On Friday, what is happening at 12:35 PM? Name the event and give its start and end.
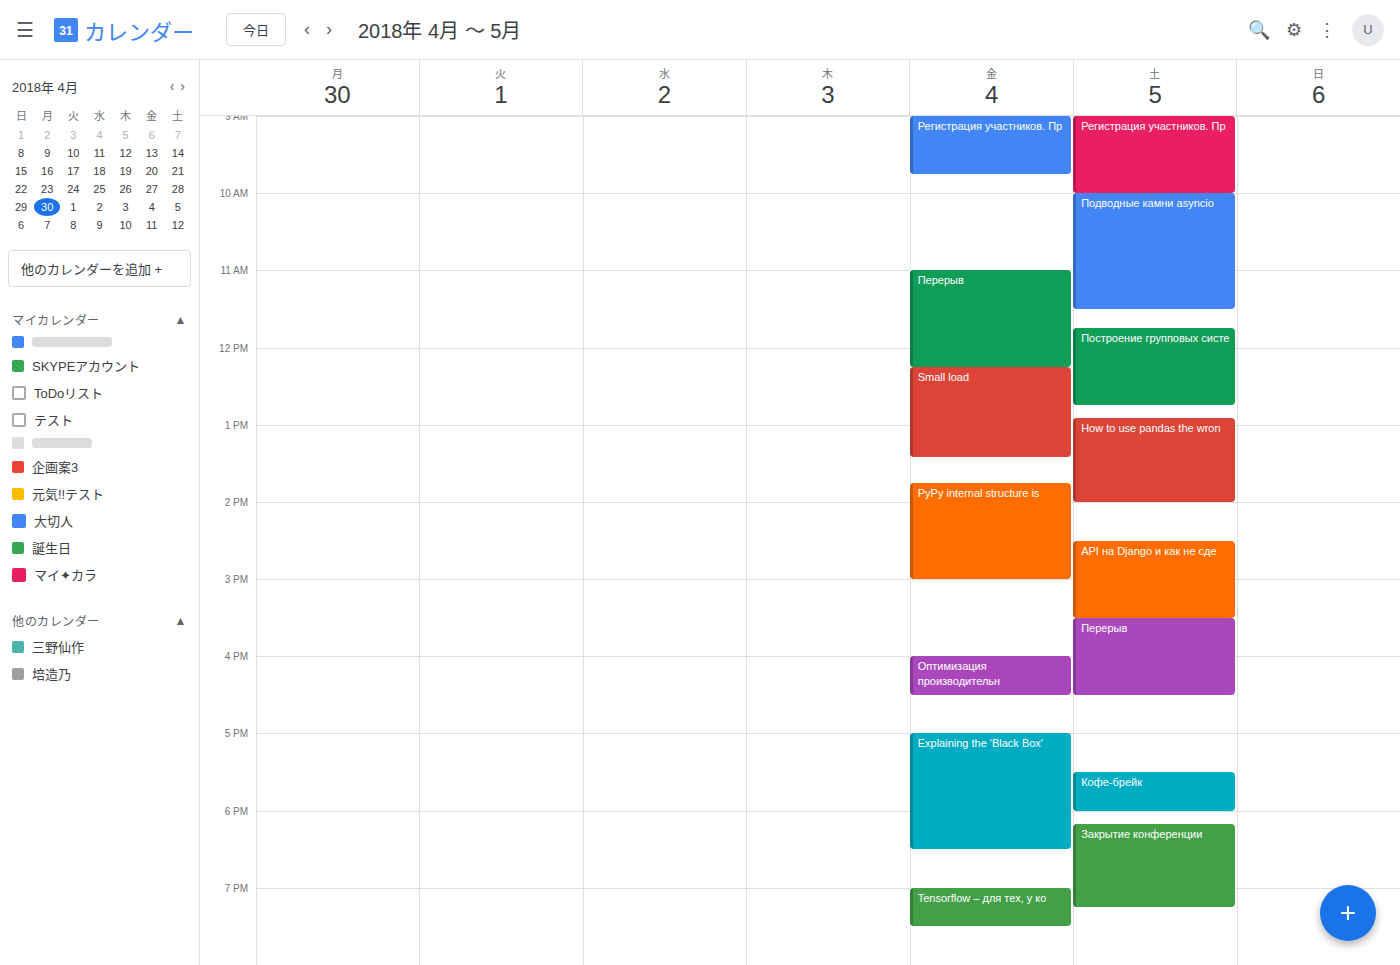
"Small load", 12:15 PM to 1:25 PM